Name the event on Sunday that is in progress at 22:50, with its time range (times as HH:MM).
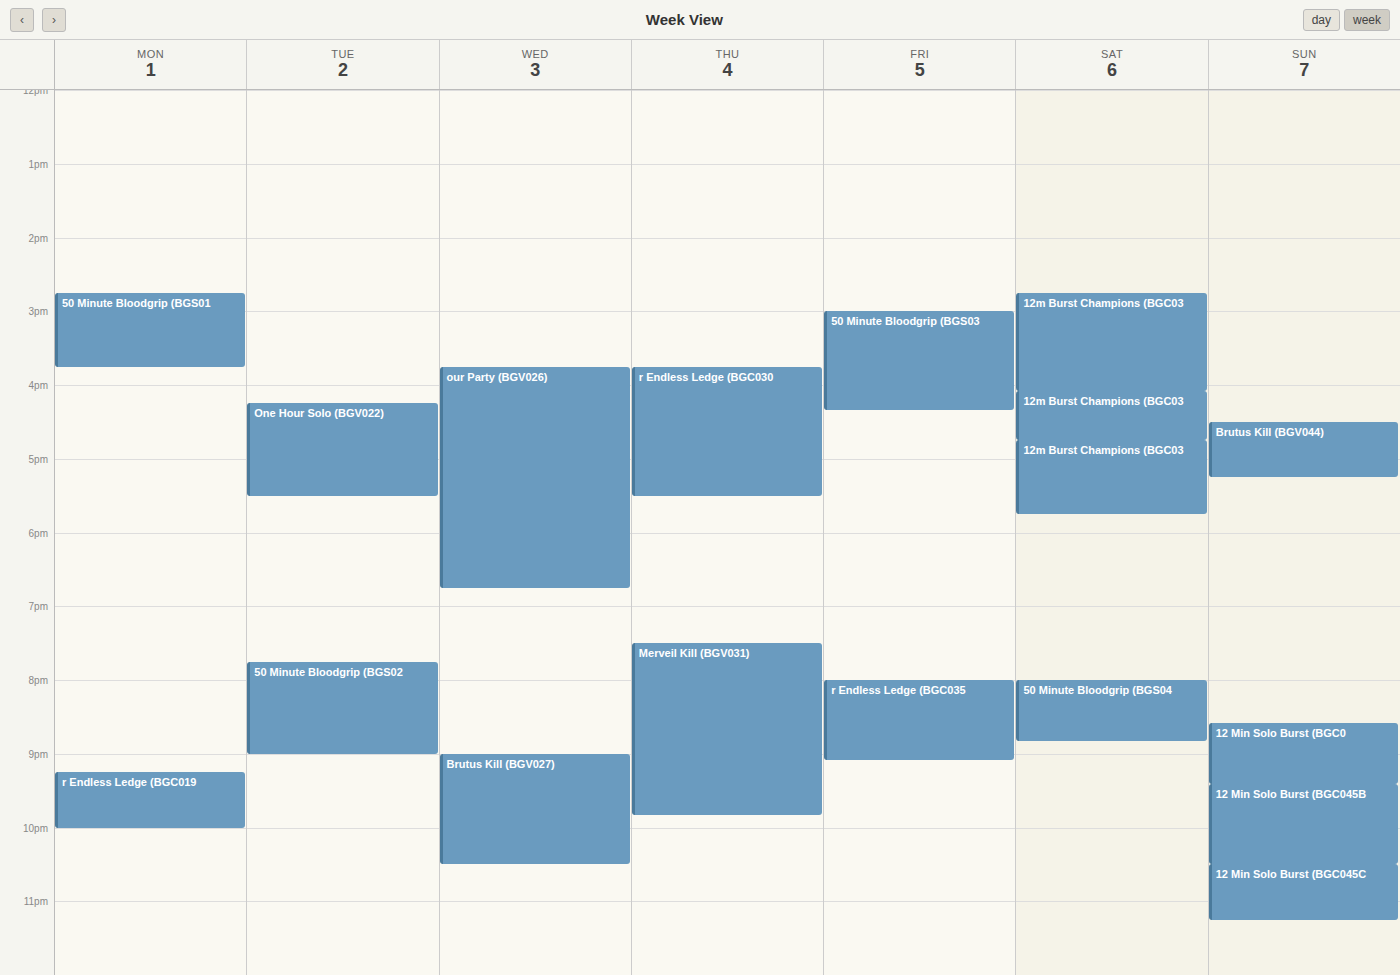
"12 Min Solo Burst (BGC045C", 22:30 to 23:15